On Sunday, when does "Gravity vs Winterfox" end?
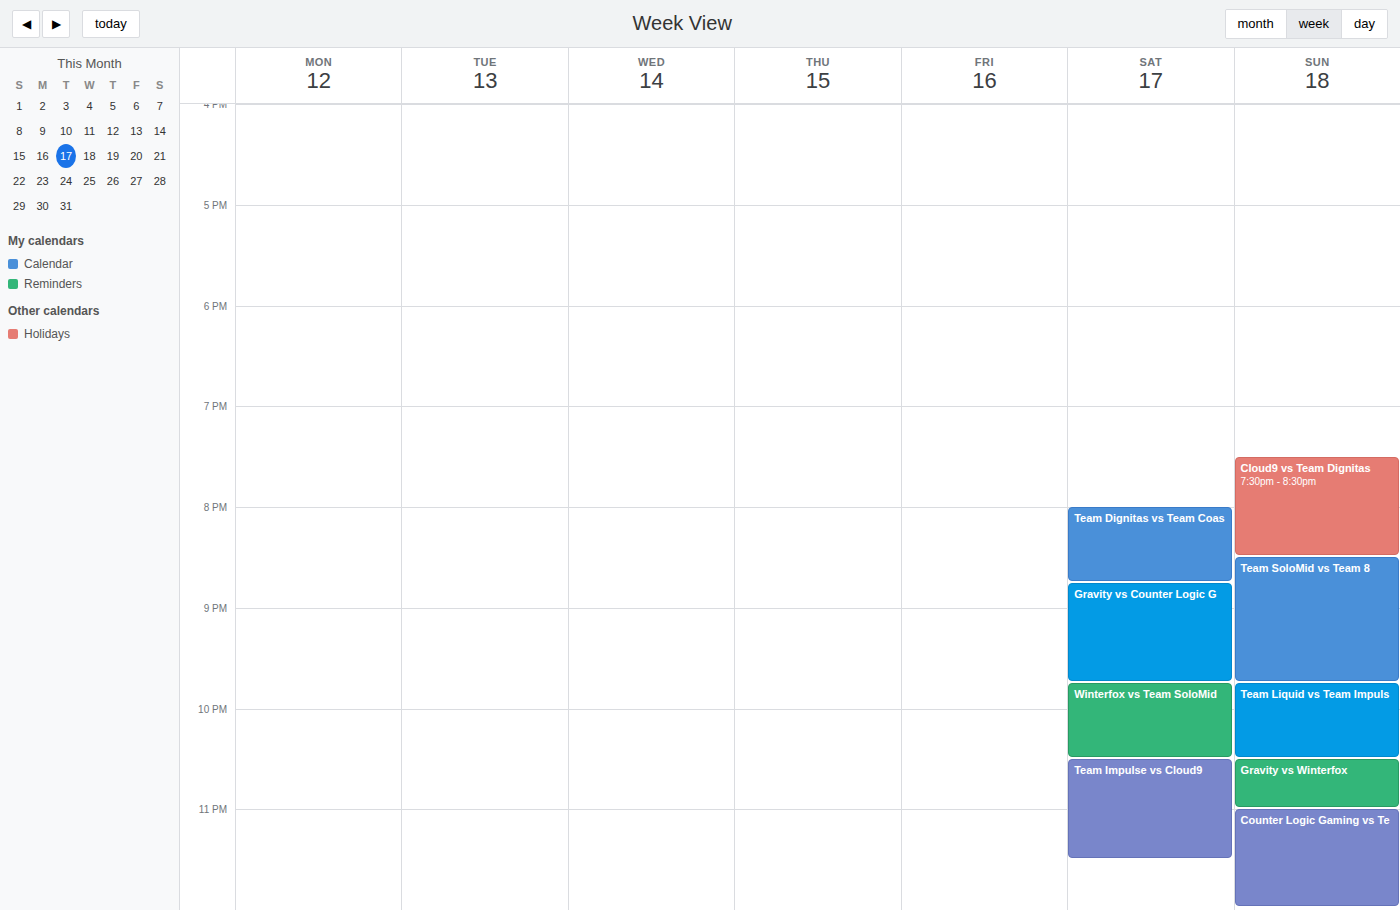
11:00 PM